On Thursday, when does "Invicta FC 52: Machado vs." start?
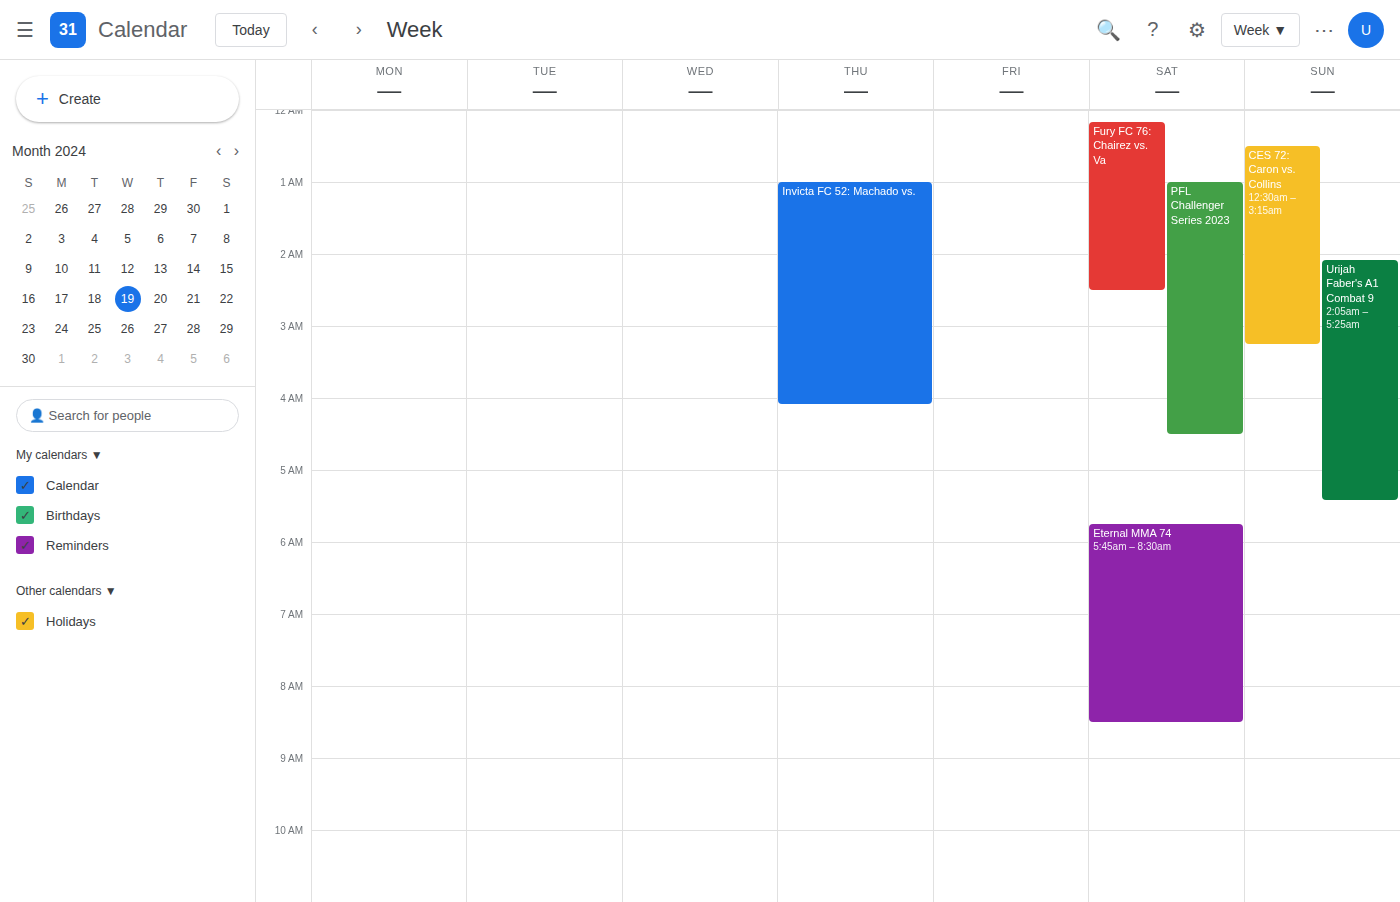
01:00